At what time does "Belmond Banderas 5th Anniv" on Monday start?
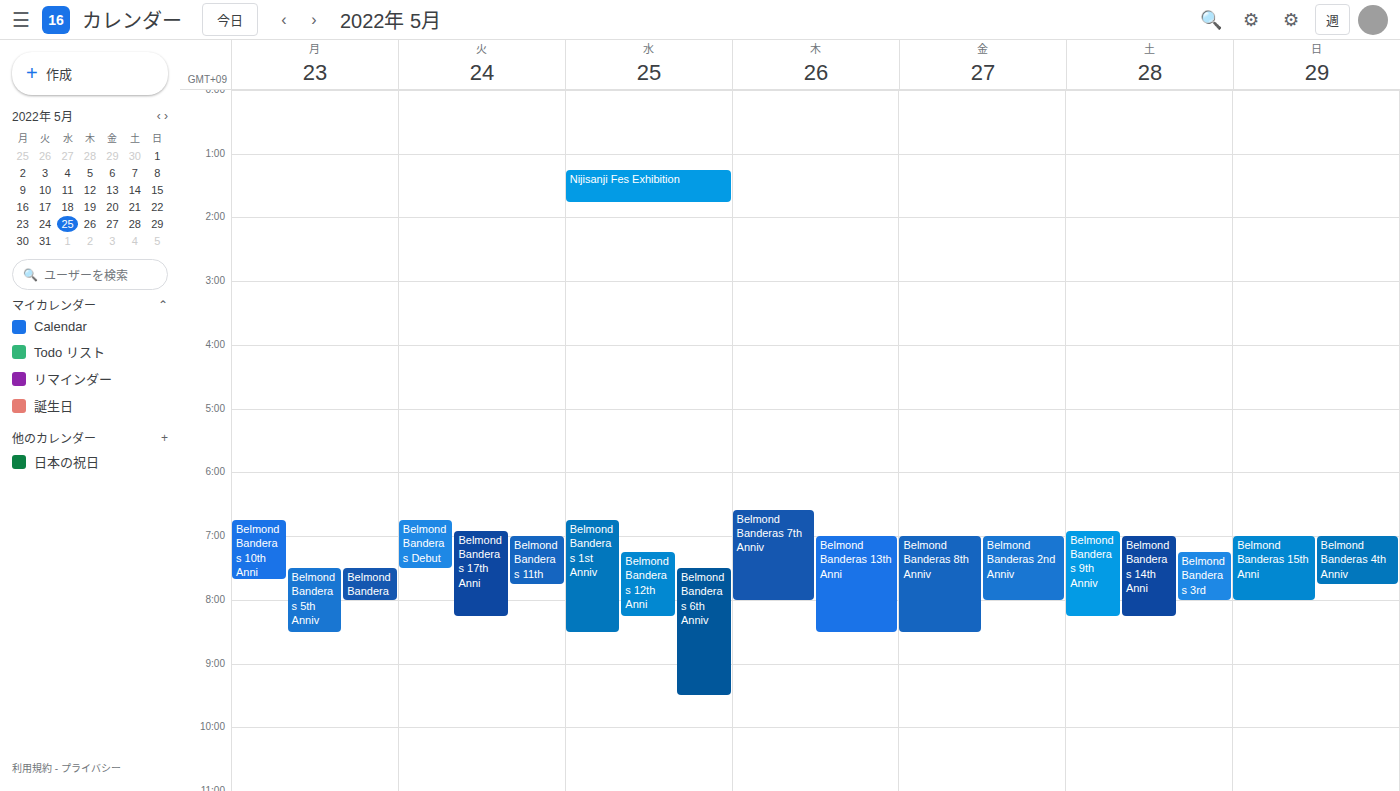
7:30 AM